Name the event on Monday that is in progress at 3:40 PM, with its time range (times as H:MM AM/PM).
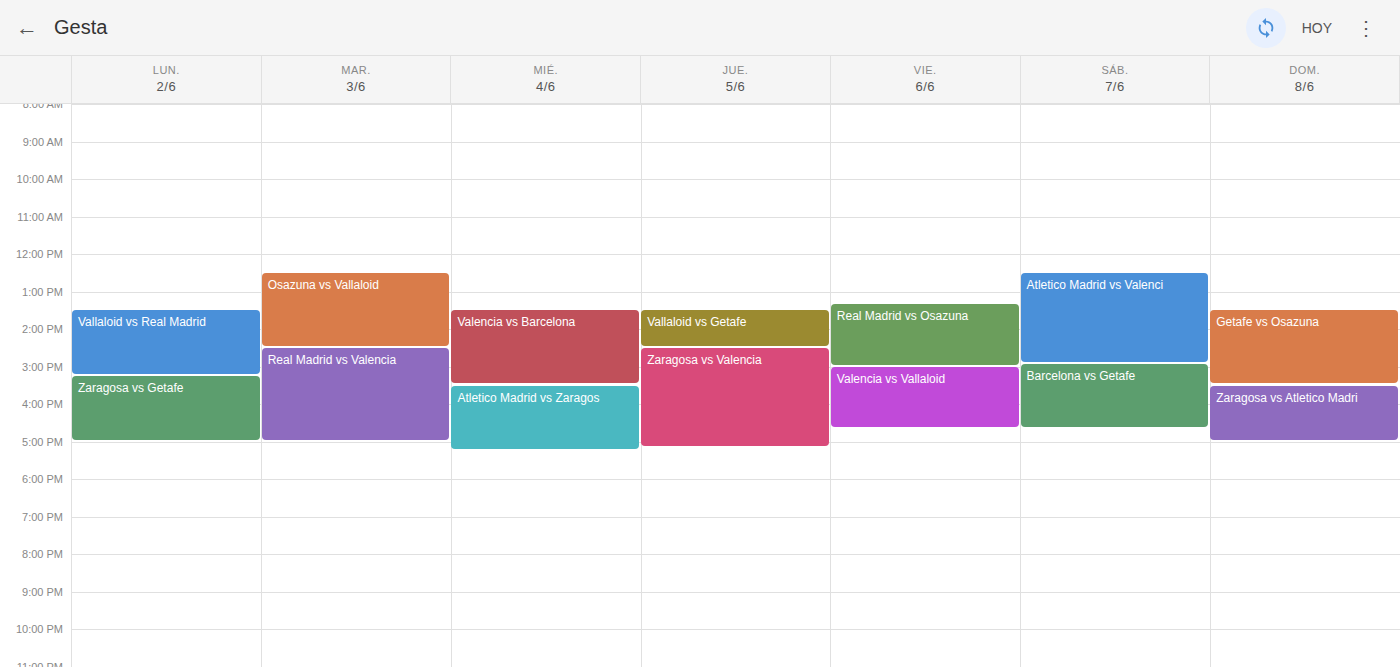
"Zaragosa vs Getafe", 3:15 PM to 5:00 PM